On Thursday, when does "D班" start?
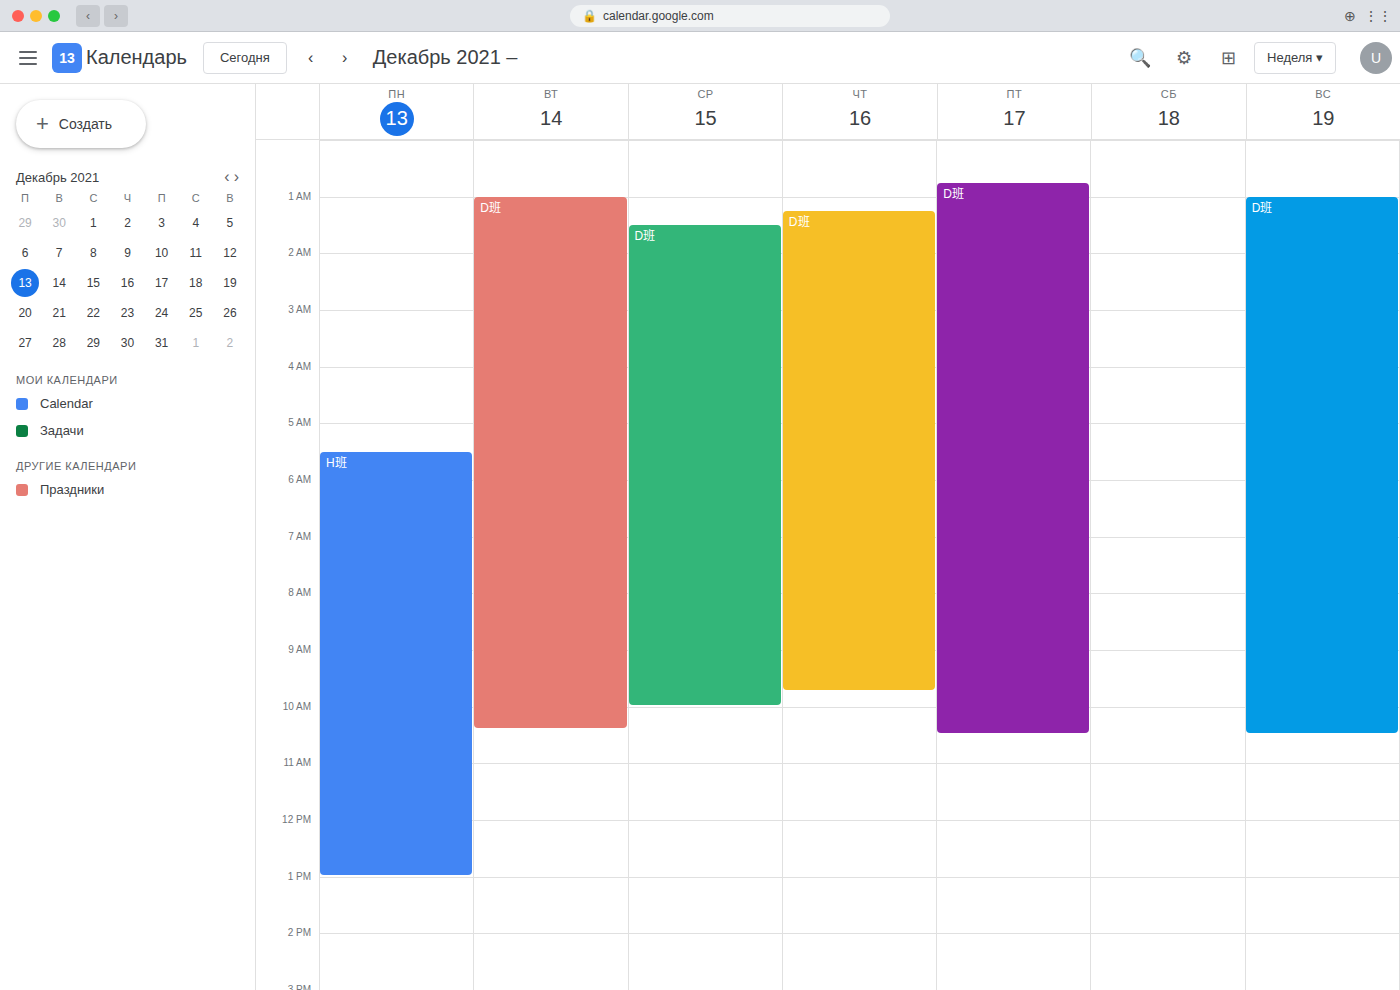
1:15 AM